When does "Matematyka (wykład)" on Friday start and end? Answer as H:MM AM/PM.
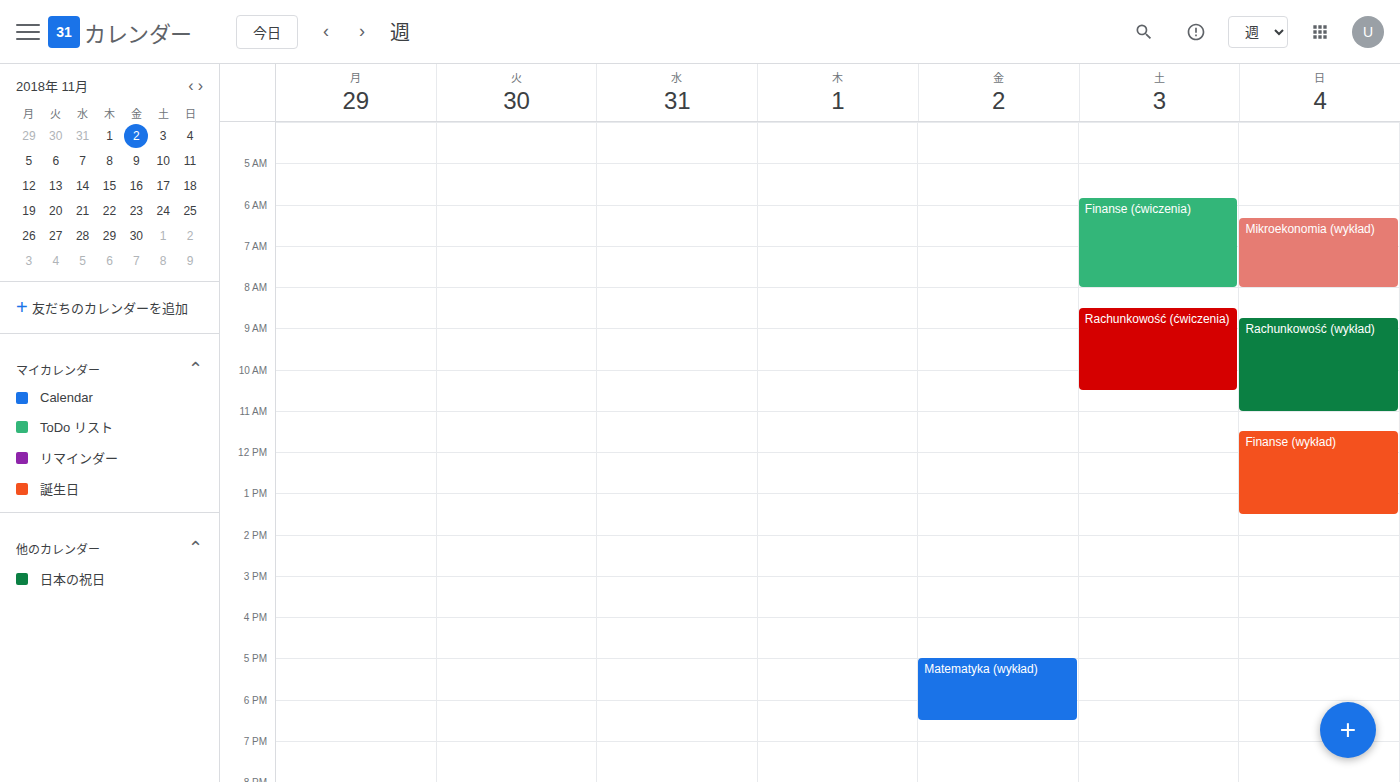
5:00 PM to 6:30 PM